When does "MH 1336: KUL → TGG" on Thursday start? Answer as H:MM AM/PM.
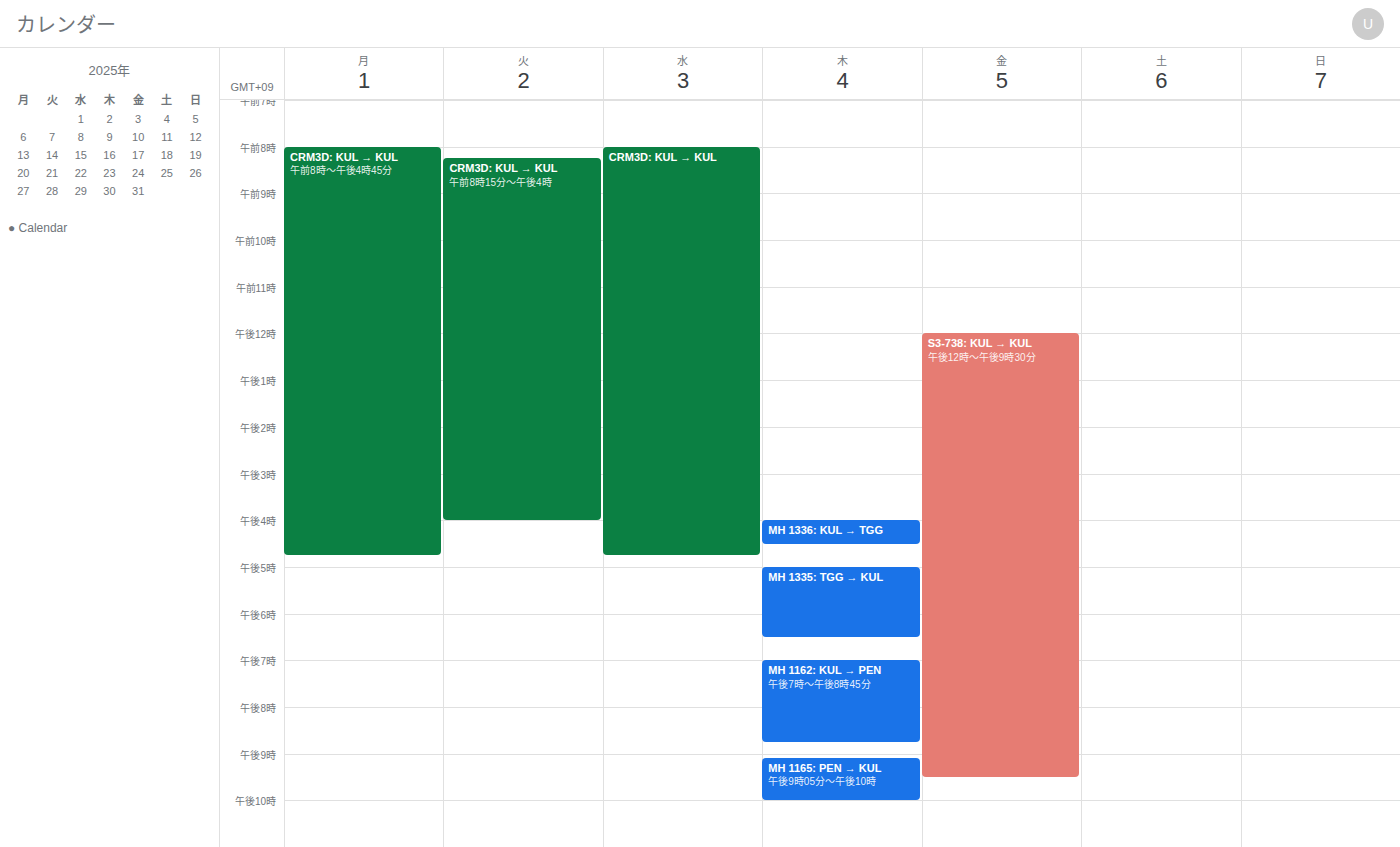
4:00 PM